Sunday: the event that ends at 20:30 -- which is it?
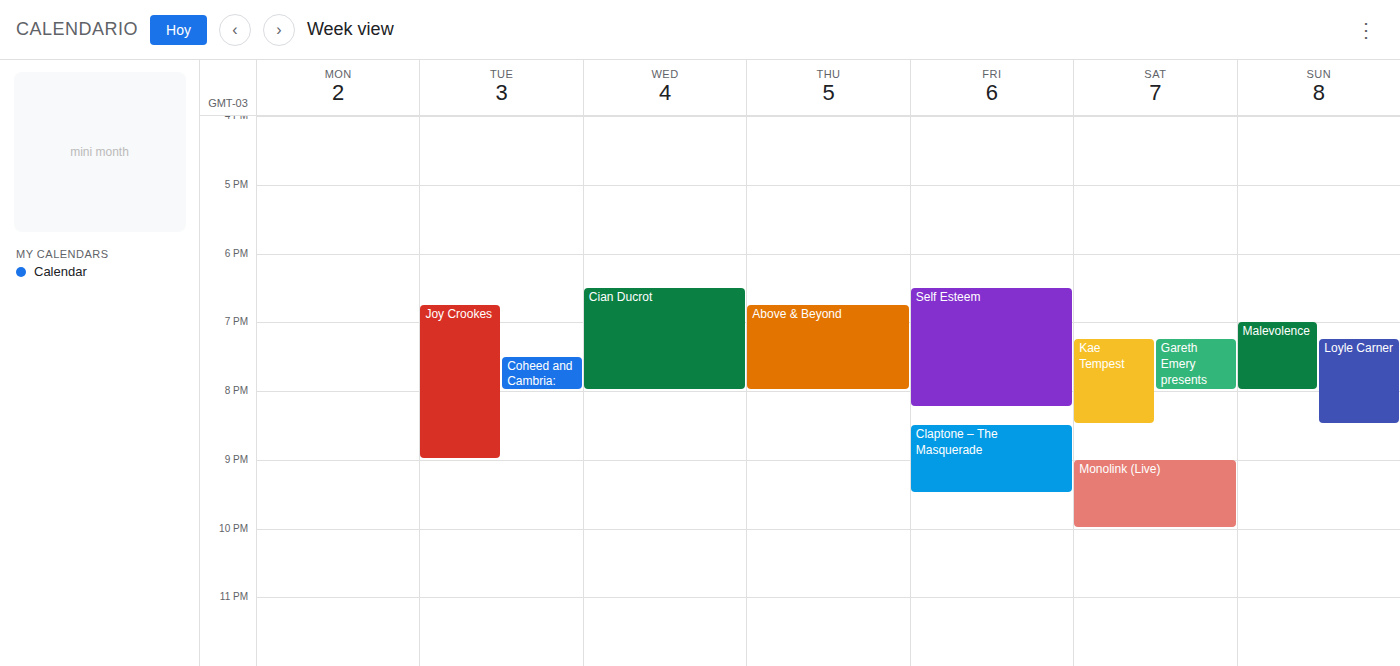
"Loyle Carner"